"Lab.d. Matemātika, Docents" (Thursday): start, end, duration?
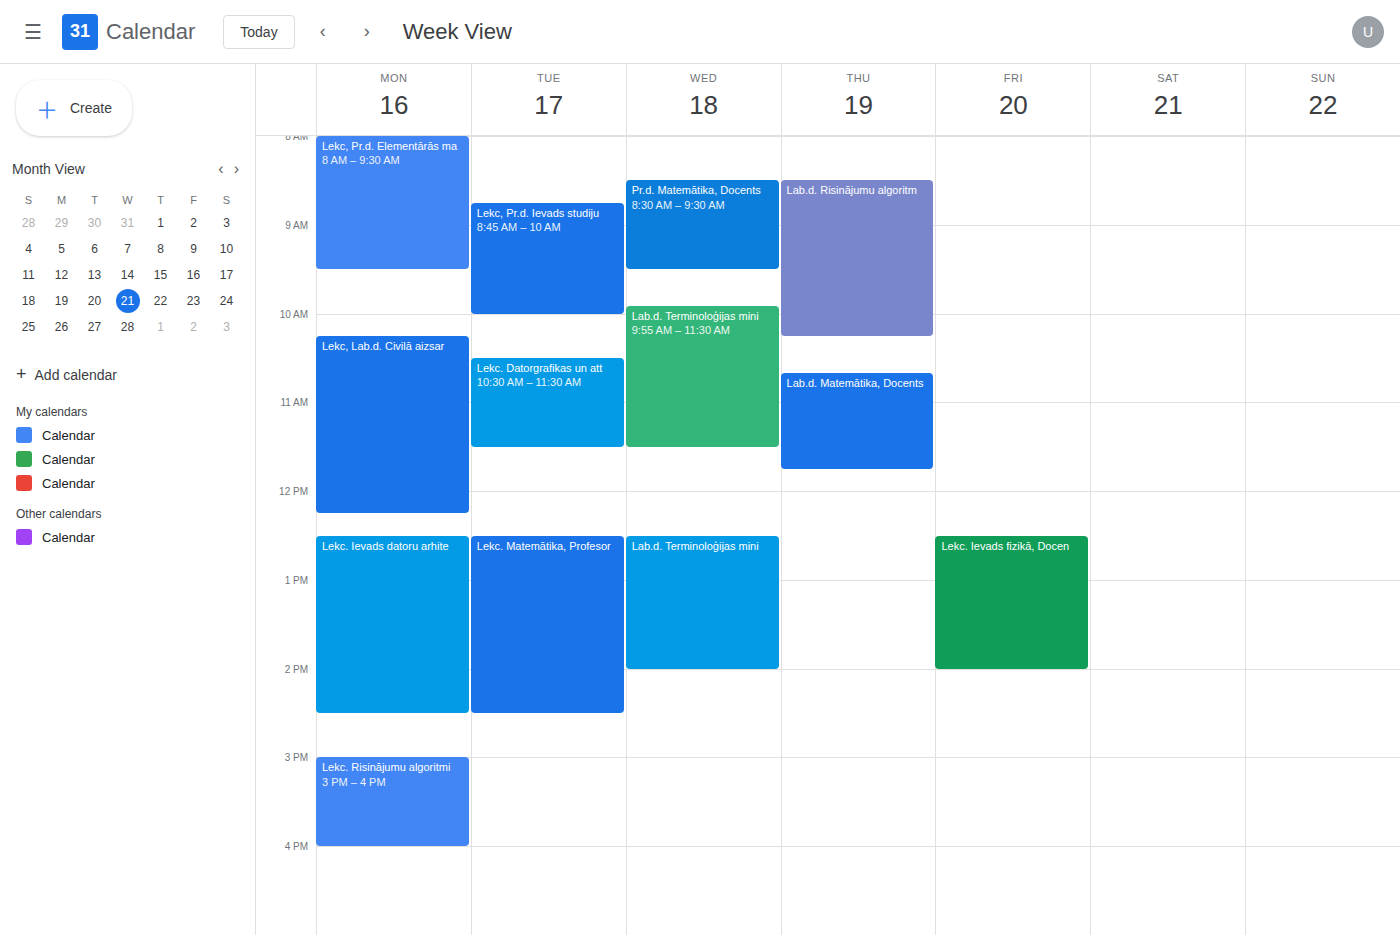
10:40 AM to 11:45 AM, 1 hour 5 minutes